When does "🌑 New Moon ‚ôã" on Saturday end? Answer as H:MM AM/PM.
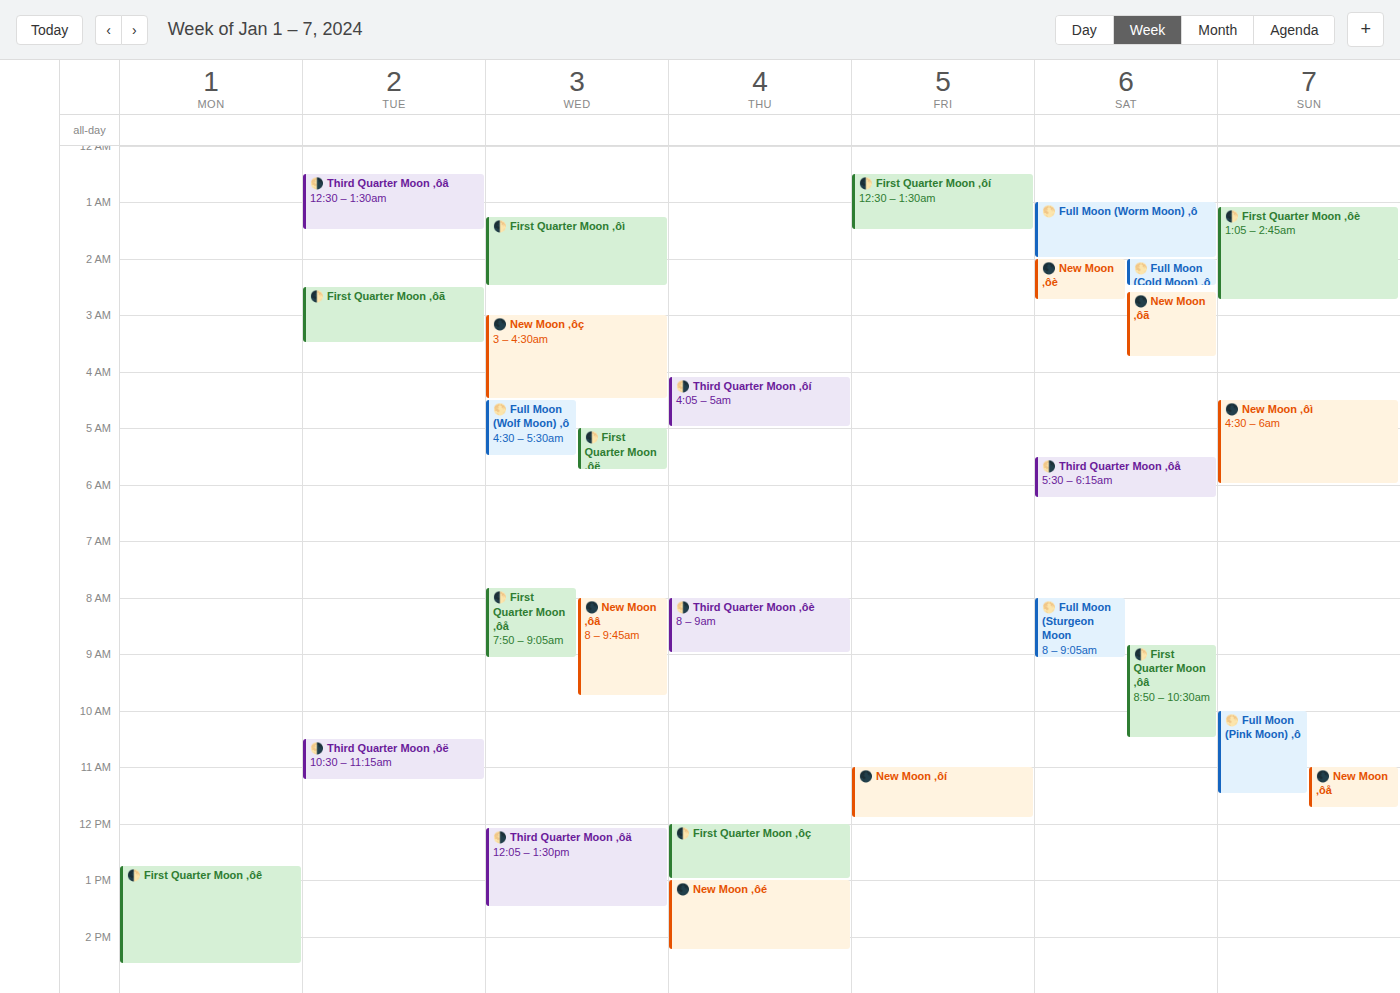
3:45 AM